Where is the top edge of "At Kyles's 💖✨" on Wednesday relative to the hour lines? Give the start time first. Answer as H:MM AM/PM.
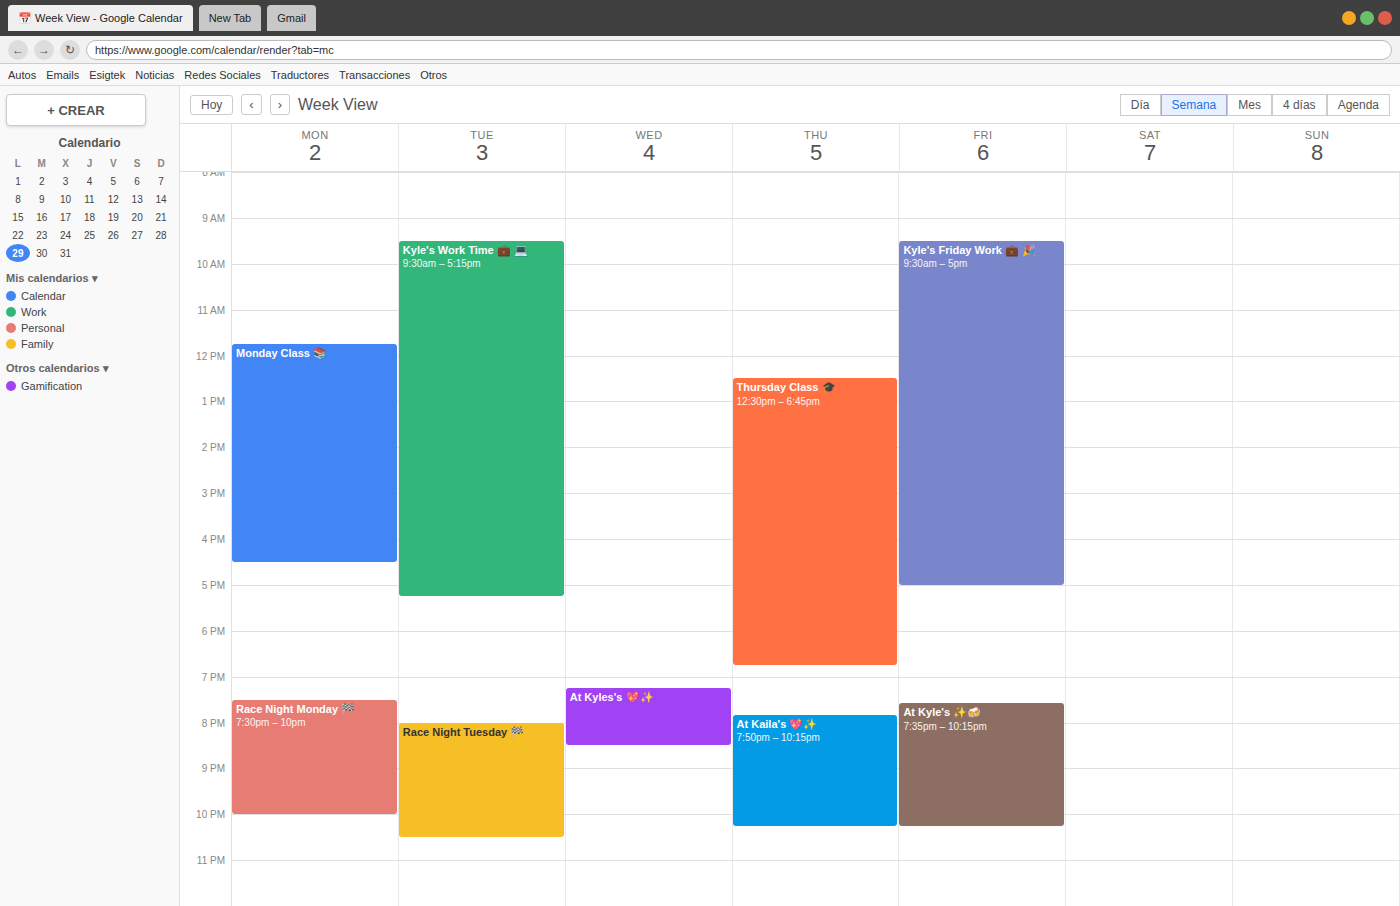
7:15 PM -- neither: a quarter of the way from the 7 PM line to the 8 PM line.